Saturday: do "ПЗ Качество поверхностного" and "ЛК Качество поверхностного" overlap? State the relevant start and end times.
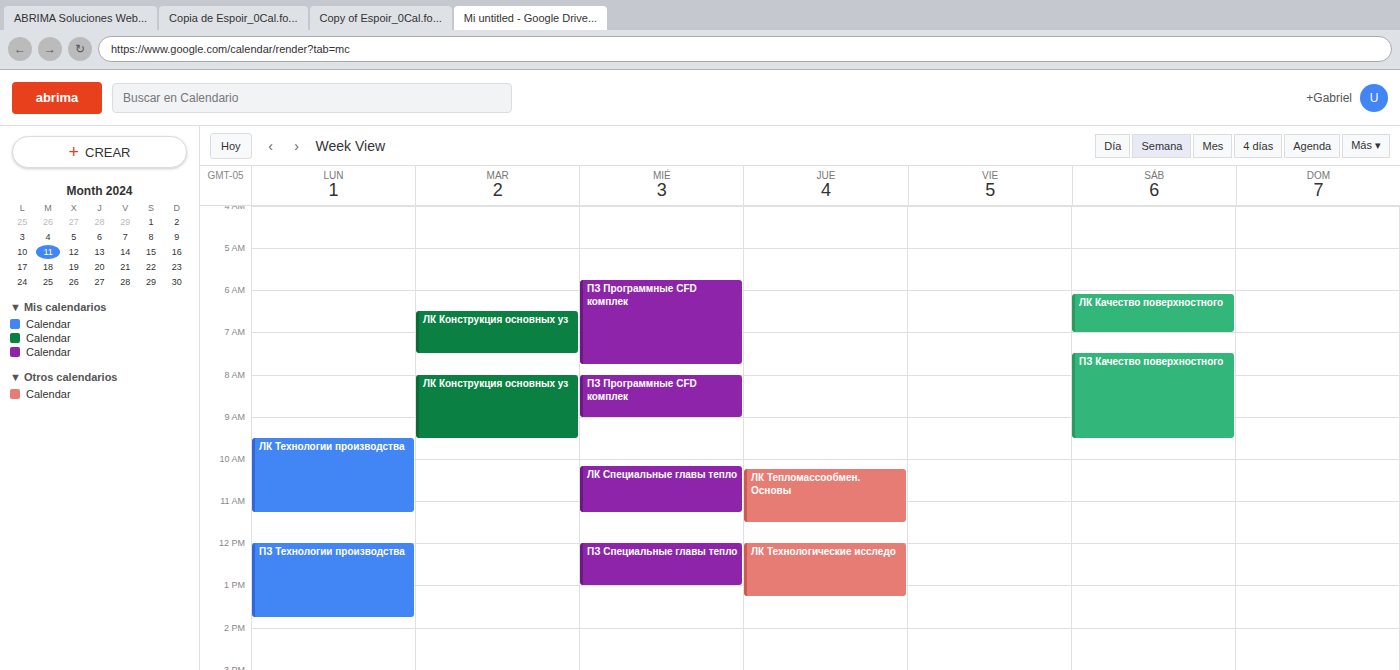
"ЛК Качество поверхностного" ends at 7:00 AM and "ПЗ Качество поверхностного" starts at 7:30 AM -- no overlap.